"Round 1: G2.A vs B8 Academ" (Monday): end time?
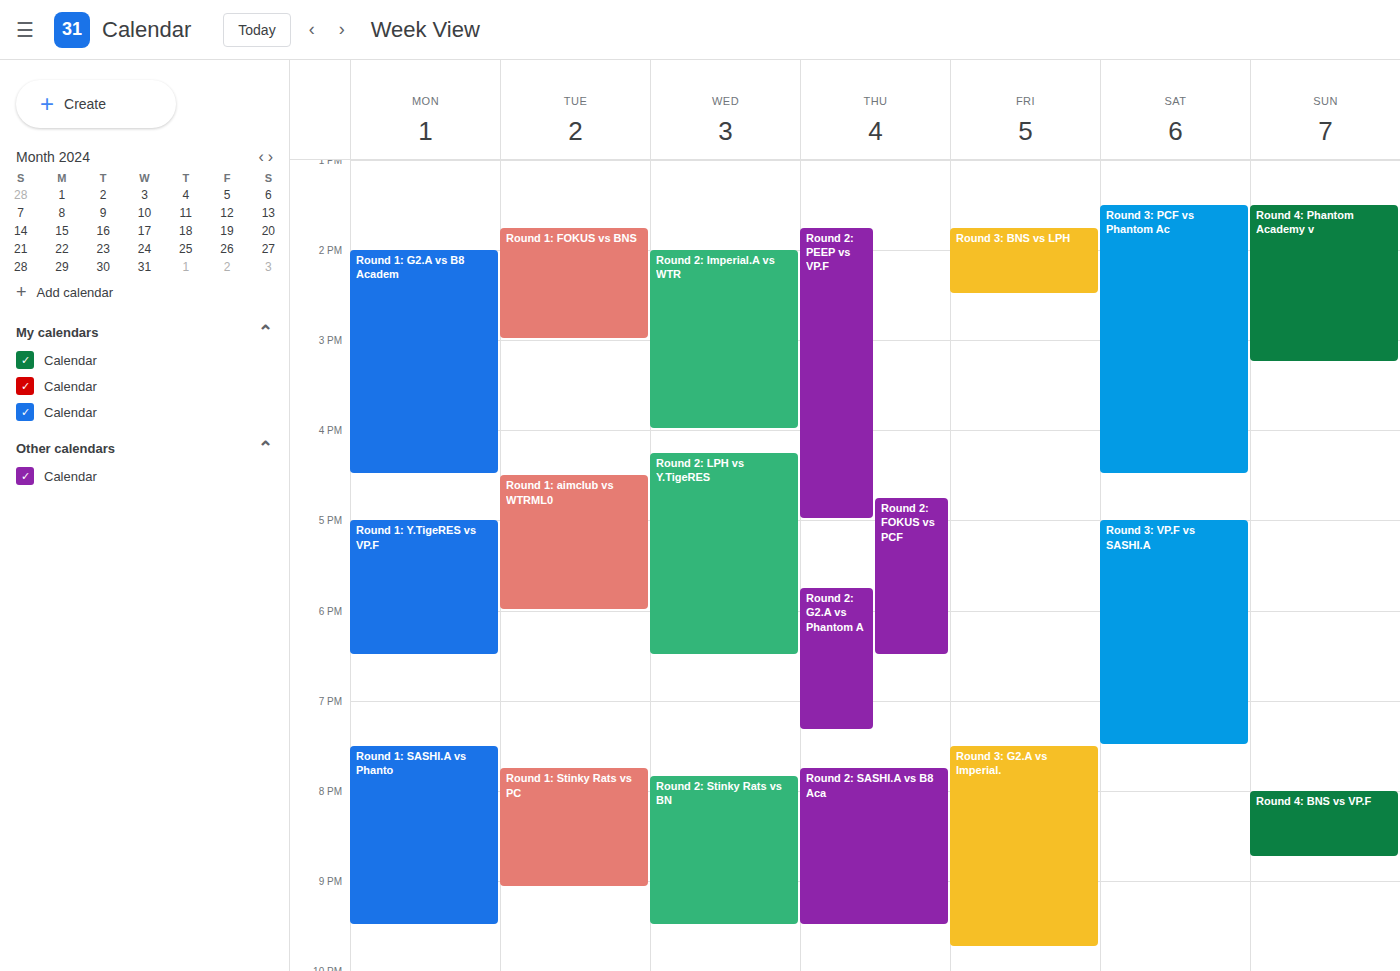
4:30 PM